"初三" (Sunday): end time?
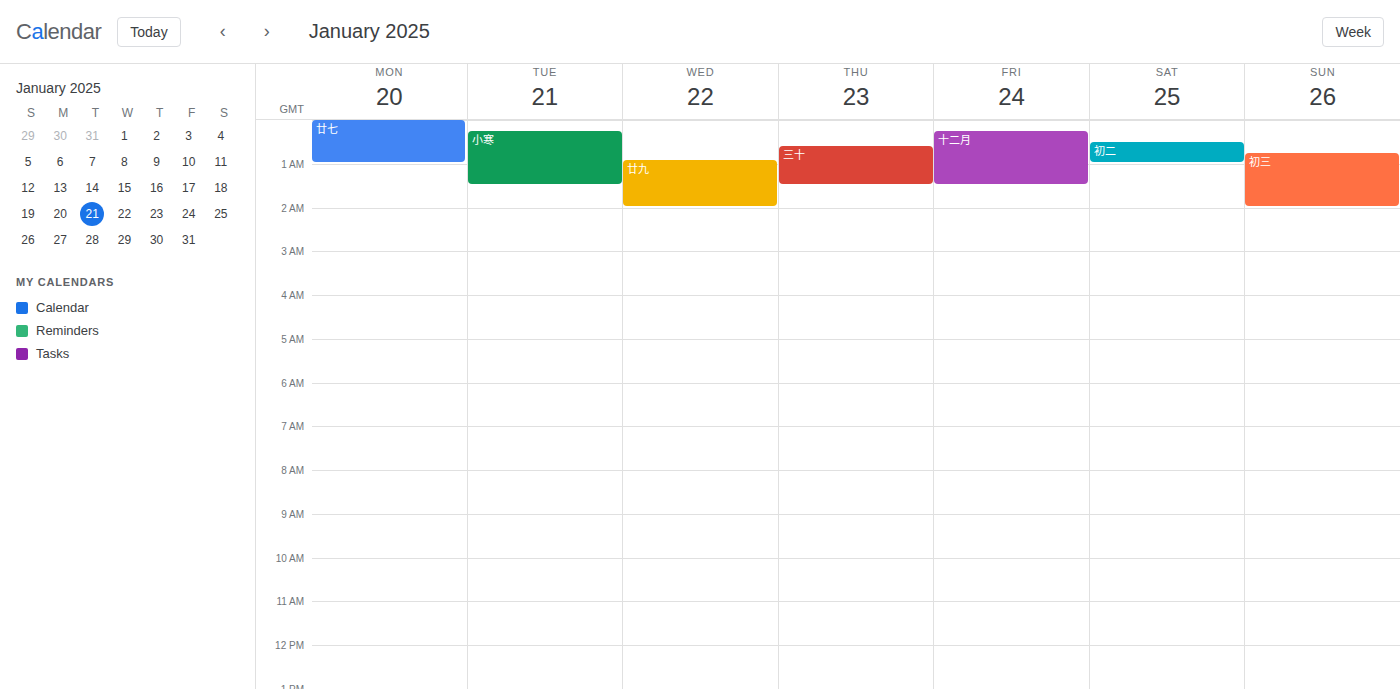
2:00 AM